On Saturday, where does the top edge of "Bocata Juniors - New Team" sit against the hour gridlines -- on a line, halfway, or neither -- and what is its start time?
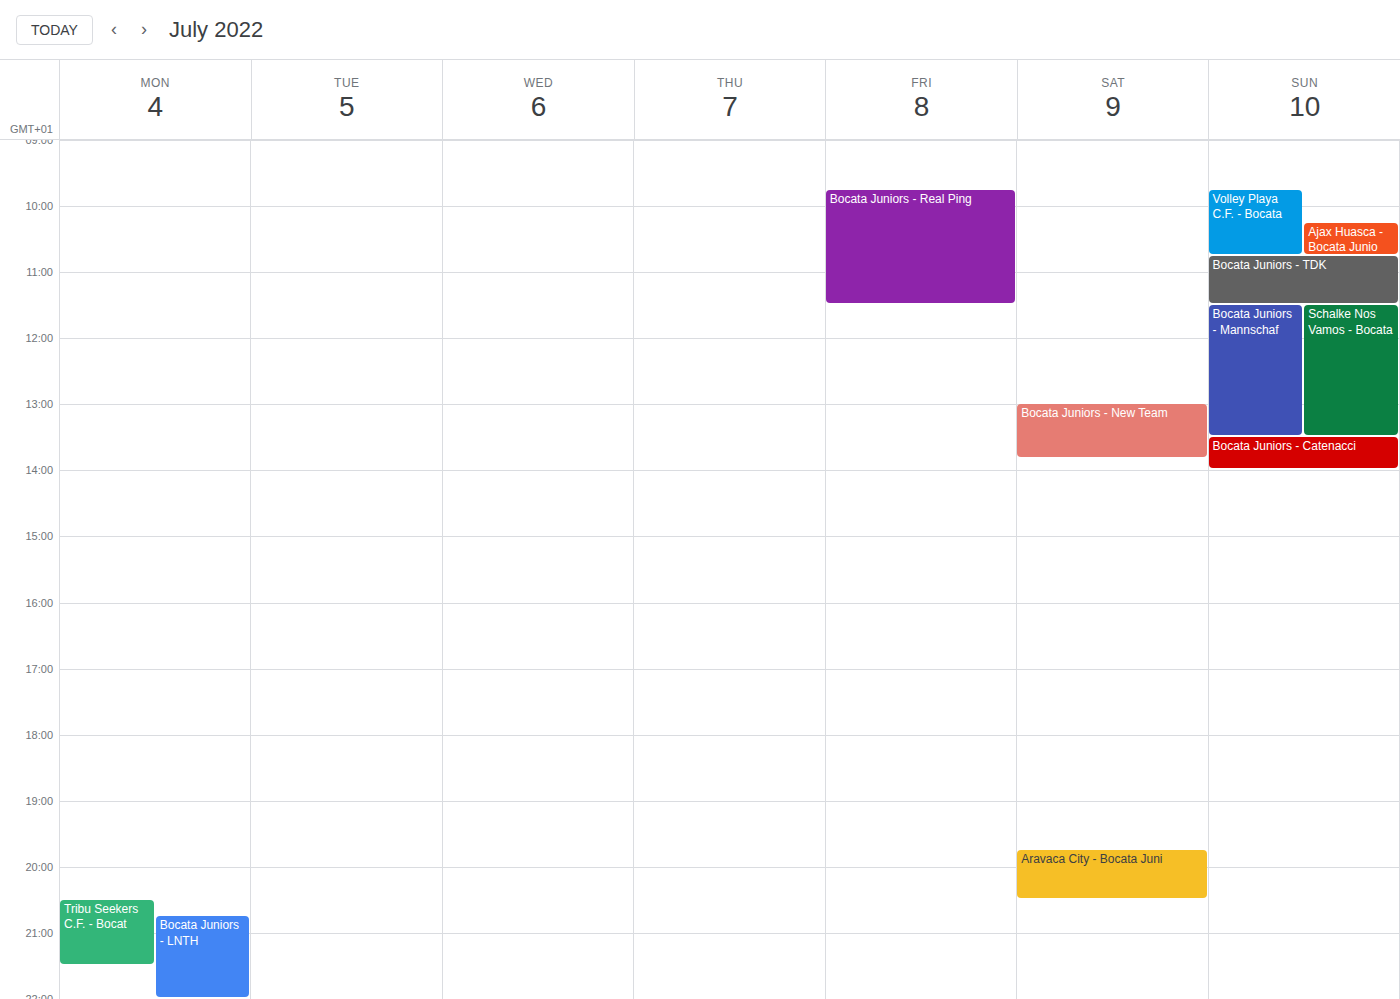
1:00 PM -- exactly on the 1 PM line.